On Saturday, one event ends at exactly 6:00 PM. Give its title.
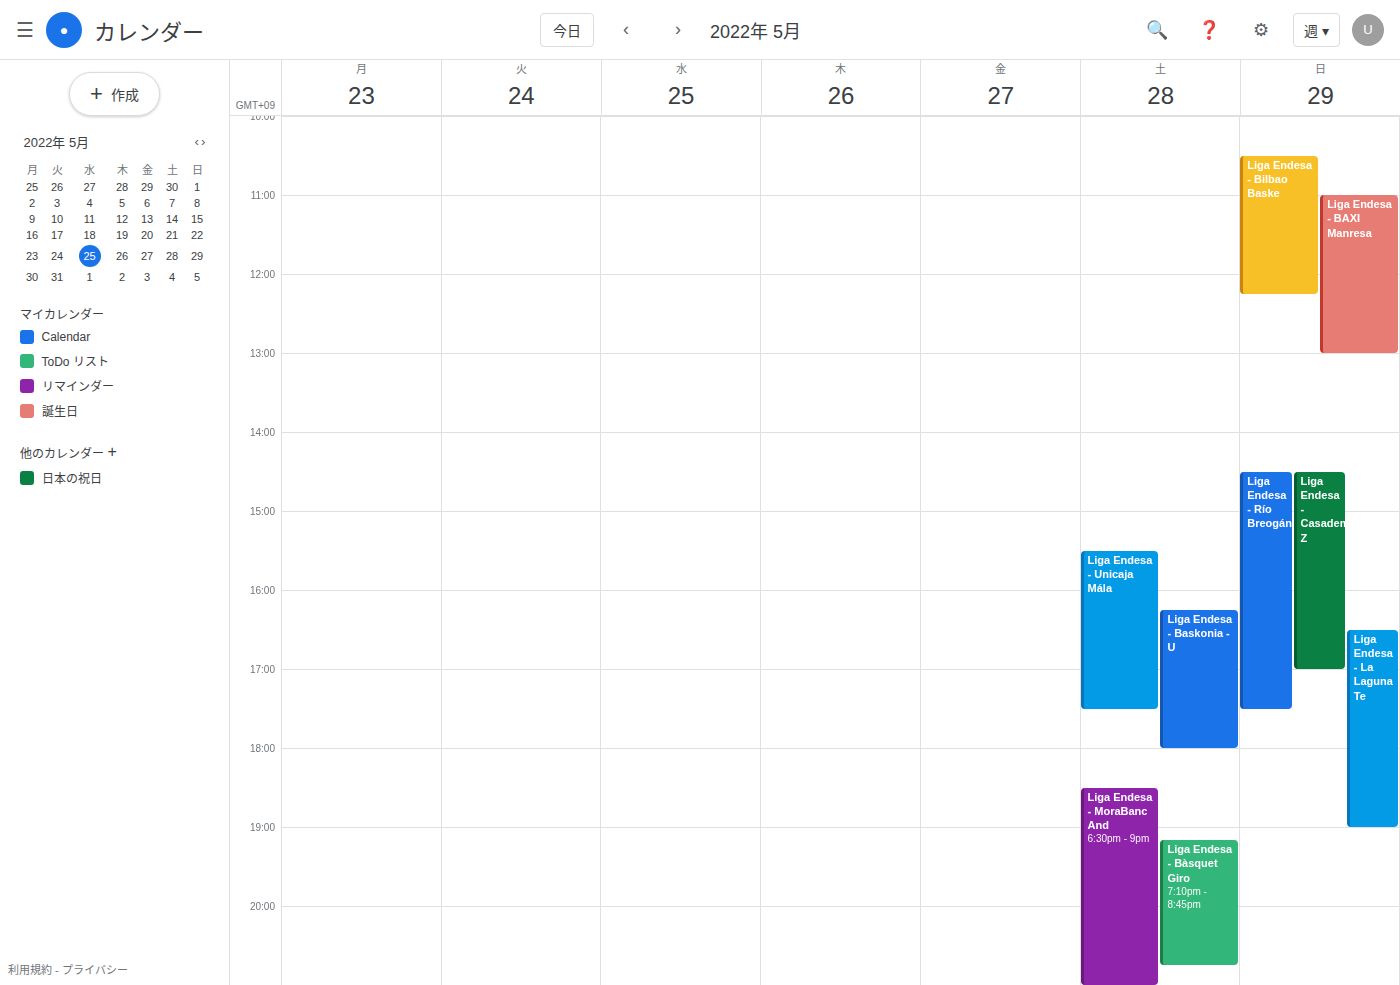
"Liga Endesa - Baskonia - U"